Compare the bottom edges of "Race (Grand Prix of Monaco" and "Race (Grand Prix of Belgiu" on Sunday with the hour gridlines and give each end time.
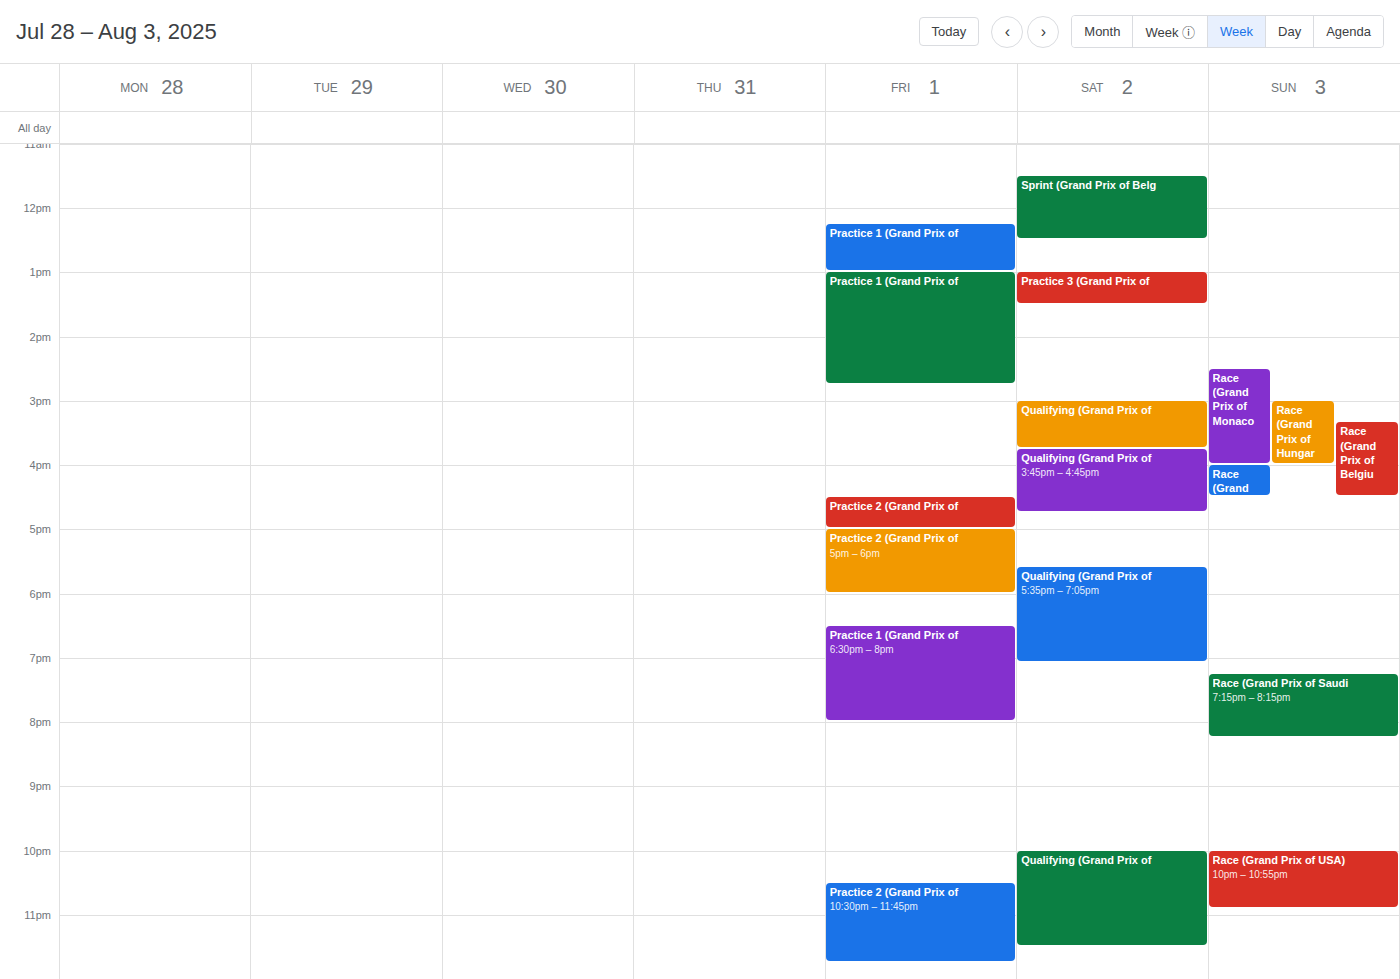
"Race (Grand Prix of Monaco": 4:00 PM, exactly on the 4 PM line. "Race (Grand Prix of Belgiu": 4:30 PM, halfway between the 4 PM and 5 PM lines.